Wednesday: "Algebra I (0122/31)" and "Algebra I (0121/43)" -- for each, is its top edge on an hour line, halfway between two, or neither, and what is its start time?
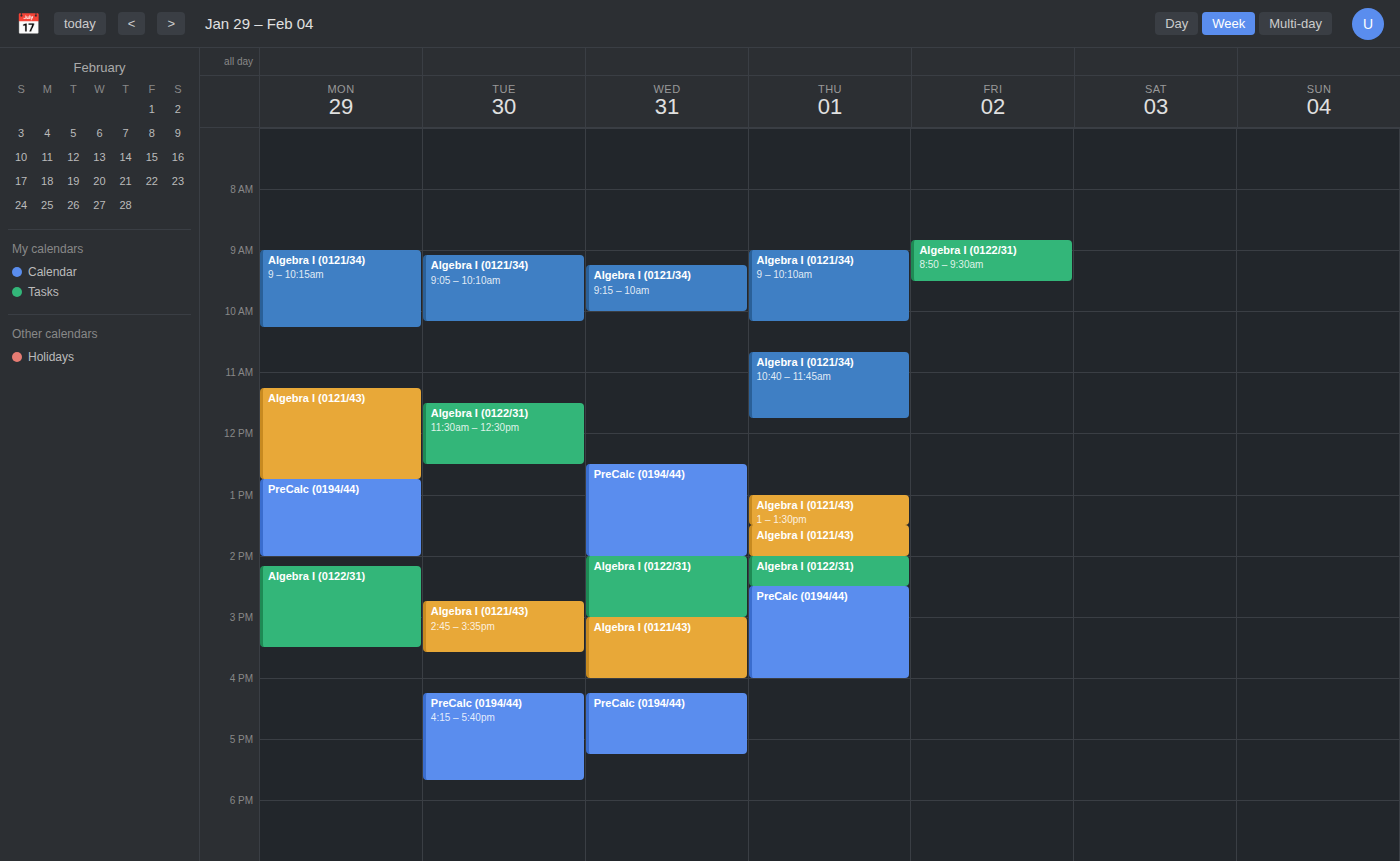
"Algebra I (0122/31)": 2:00 PM, exactly on the 2 PM line. "Algebra I (0121/43)": 3:00 PM, exactly on the 3 PM line.